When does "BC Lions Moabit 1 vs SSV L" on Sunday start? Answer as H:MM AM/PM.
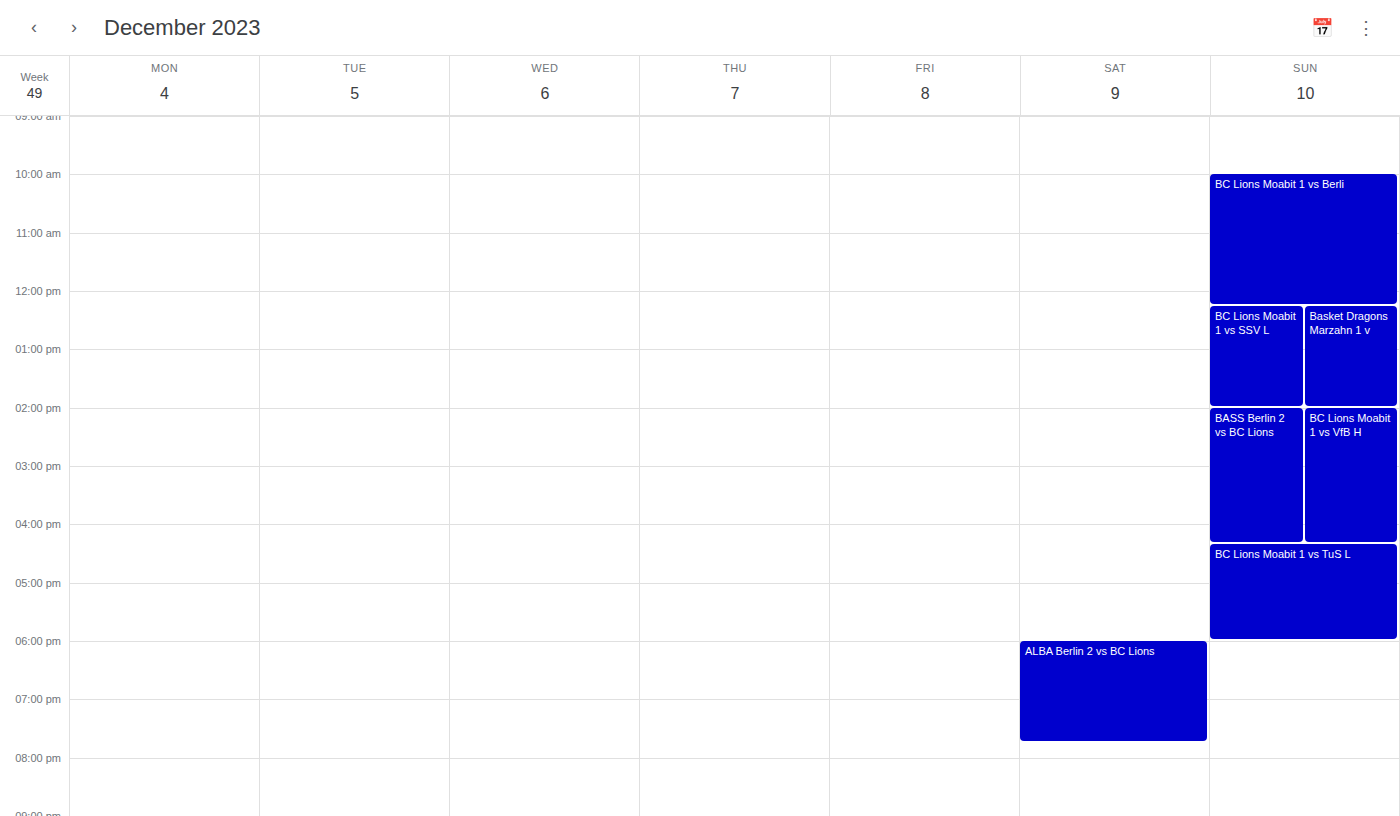
12:15 PM